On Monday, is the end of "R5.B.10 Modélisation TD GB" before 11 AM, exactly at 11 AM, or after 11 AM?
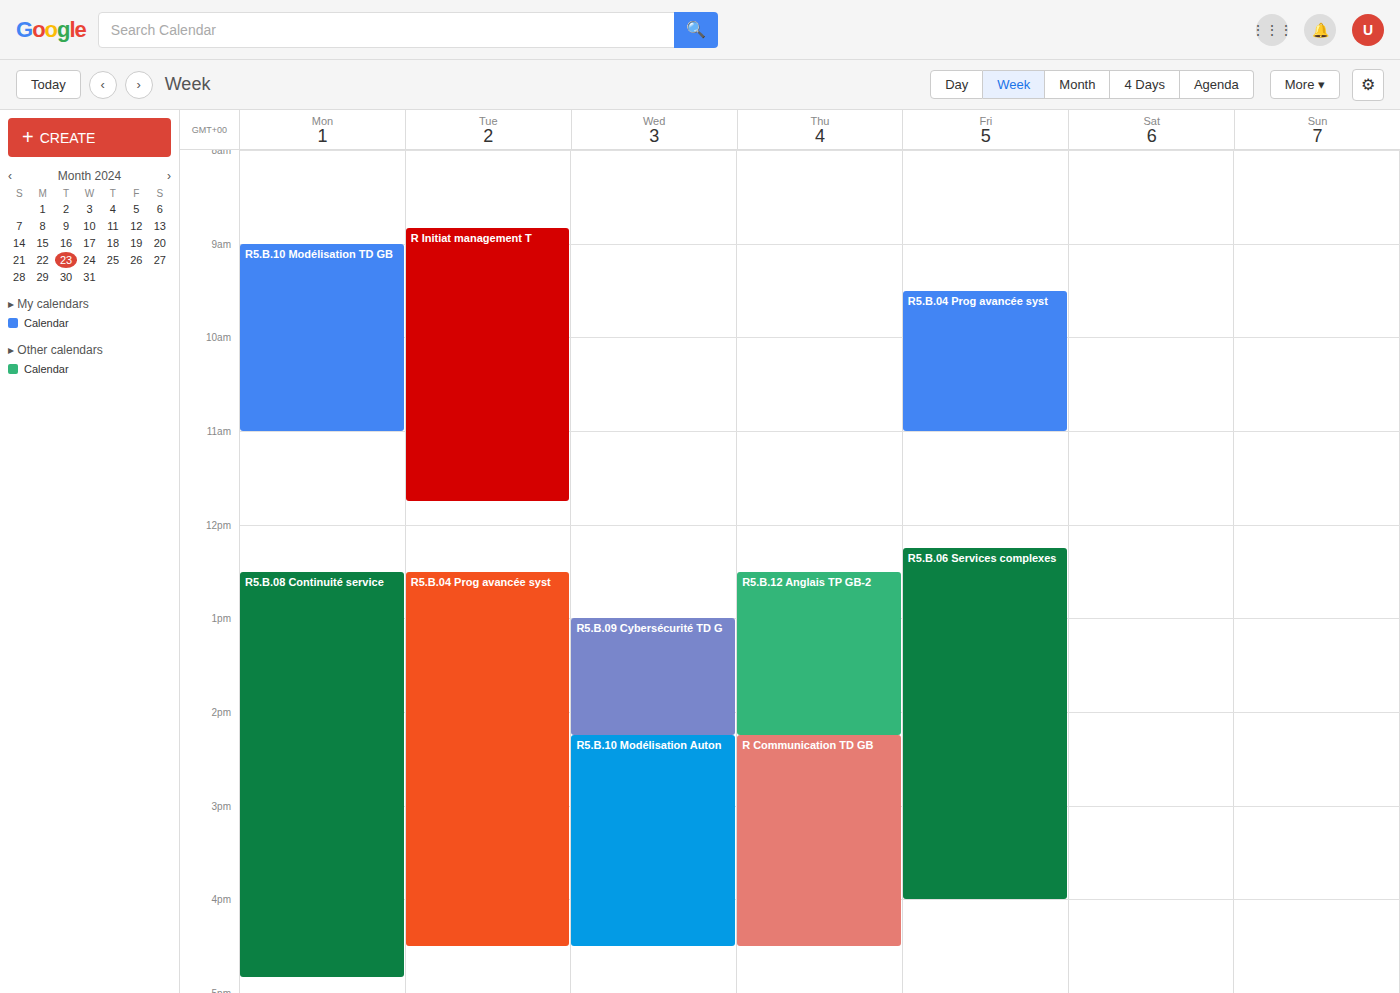
11:00 AM -- exactly at 11 AM, on the 11 AM line.